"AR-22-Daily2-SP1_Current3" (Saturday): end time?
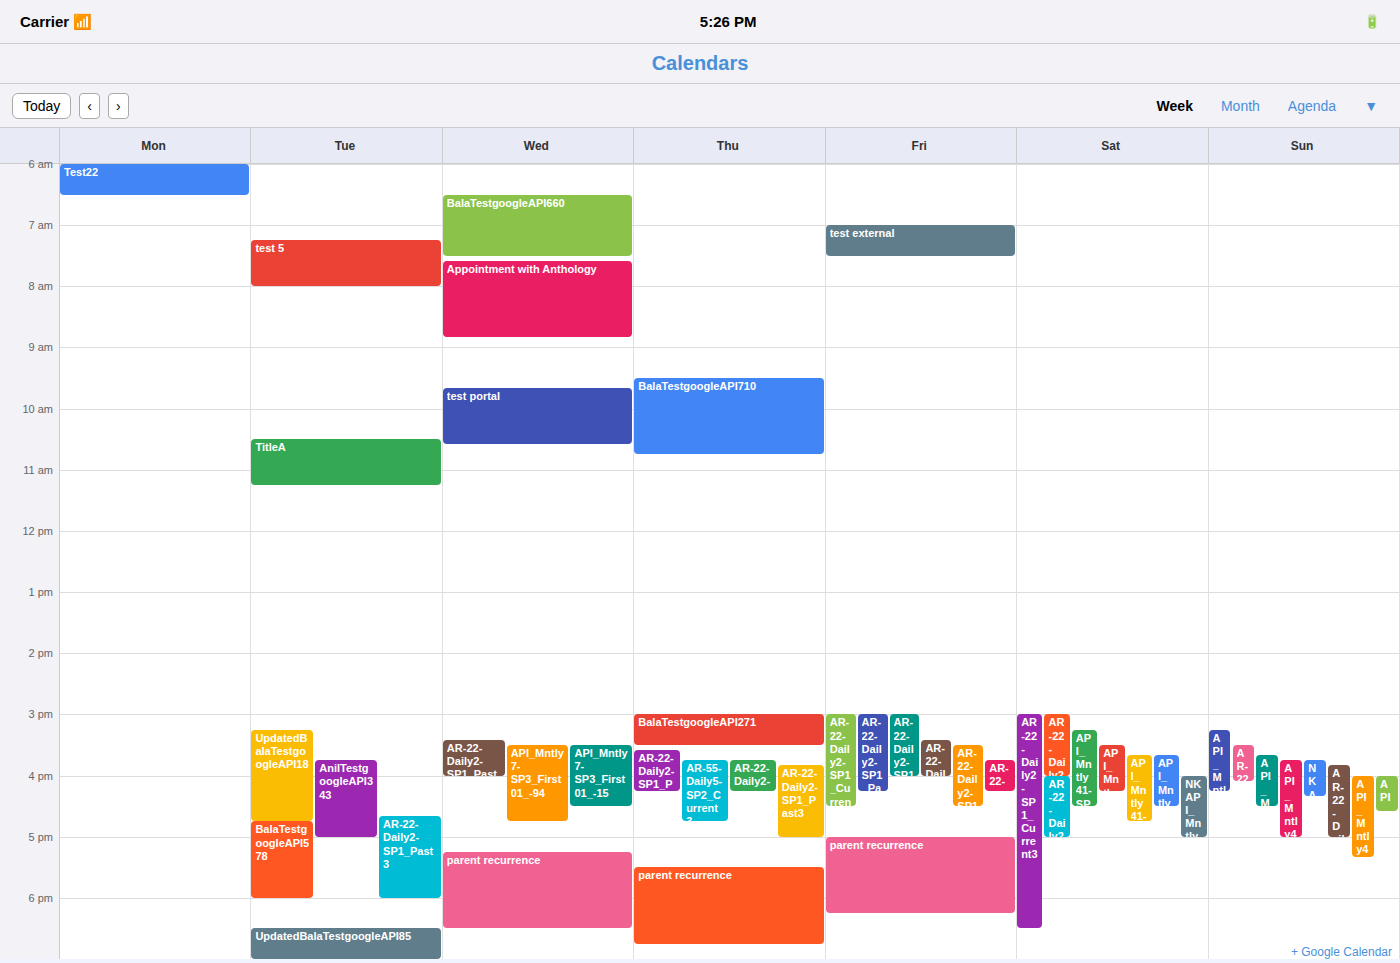
18:30